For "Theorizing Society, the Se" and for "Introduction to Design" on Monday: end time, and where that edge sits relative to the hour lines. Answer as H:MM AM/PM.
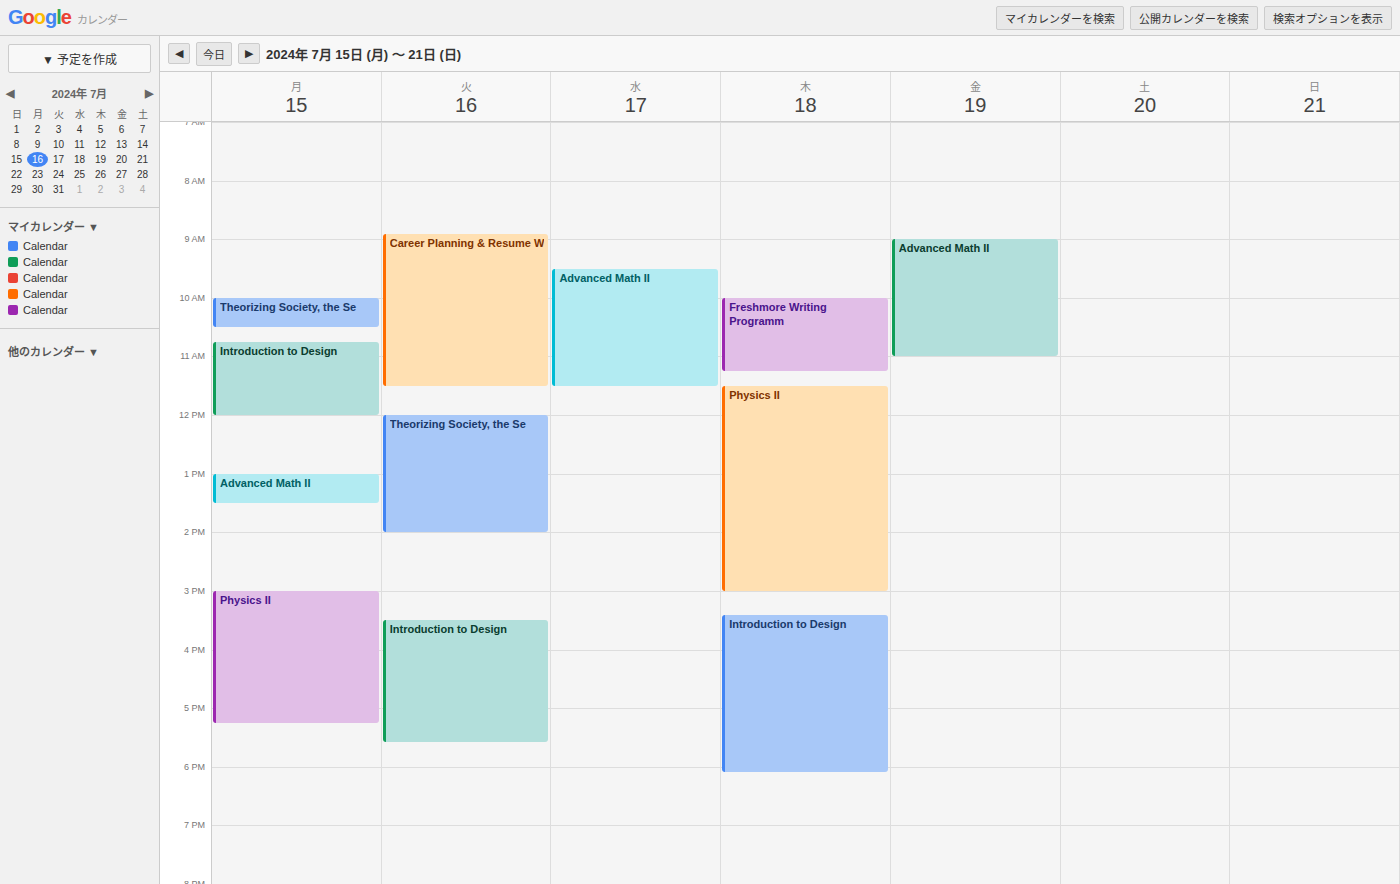
"Theorizing Society, the Se": 10:30 AM, halfway between the 10 AM and 11 AM lines. "Introduction to Design": 12:00 PM, exactly on the 12 PM line.